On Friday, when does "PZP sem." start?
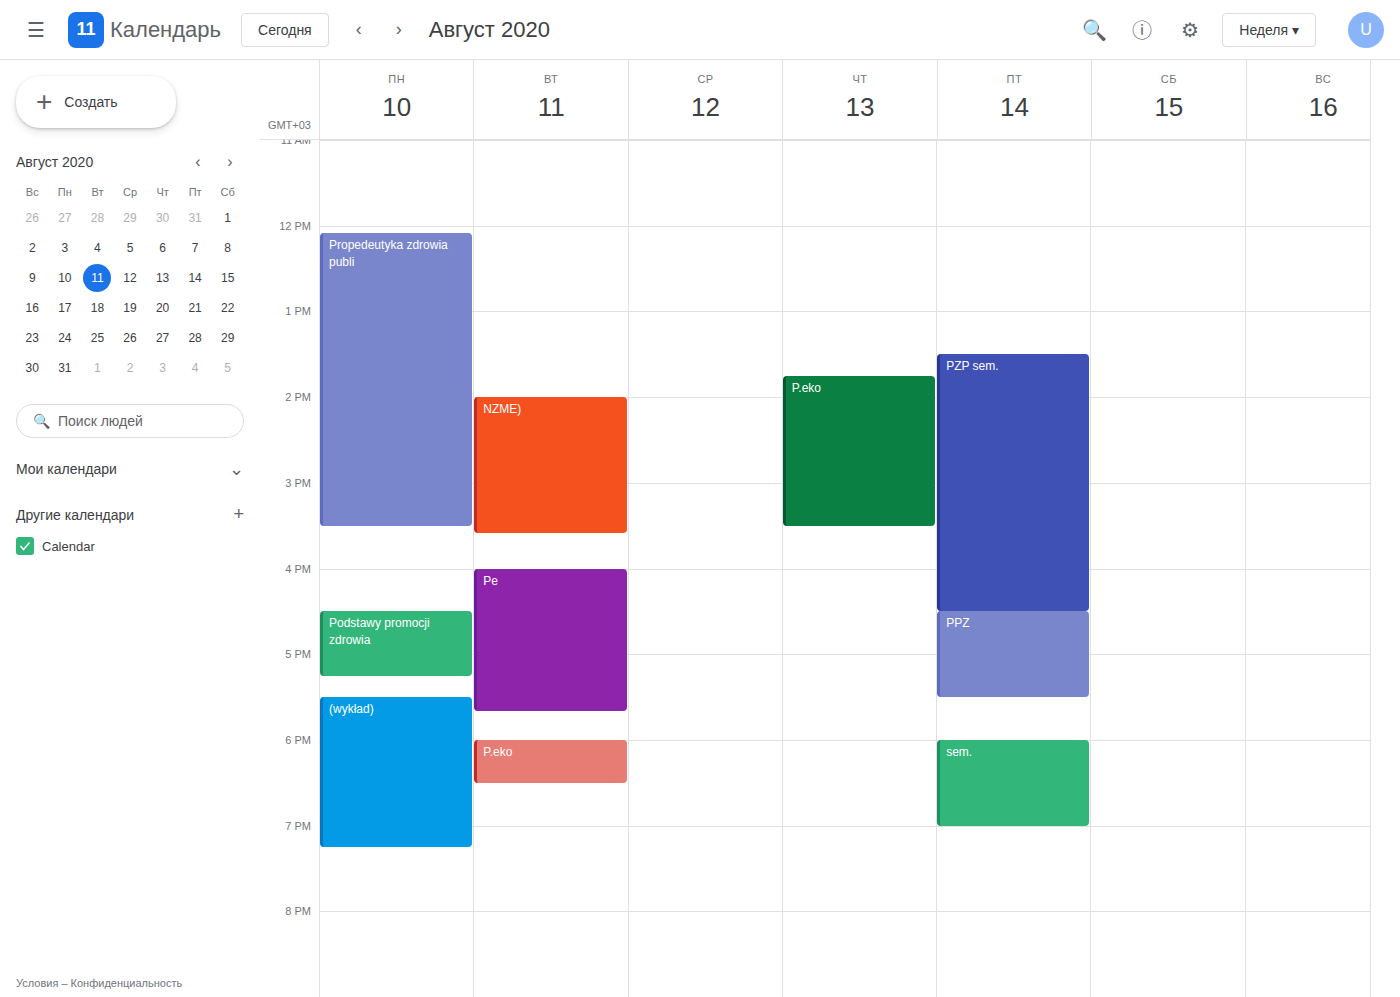
1:30 PM